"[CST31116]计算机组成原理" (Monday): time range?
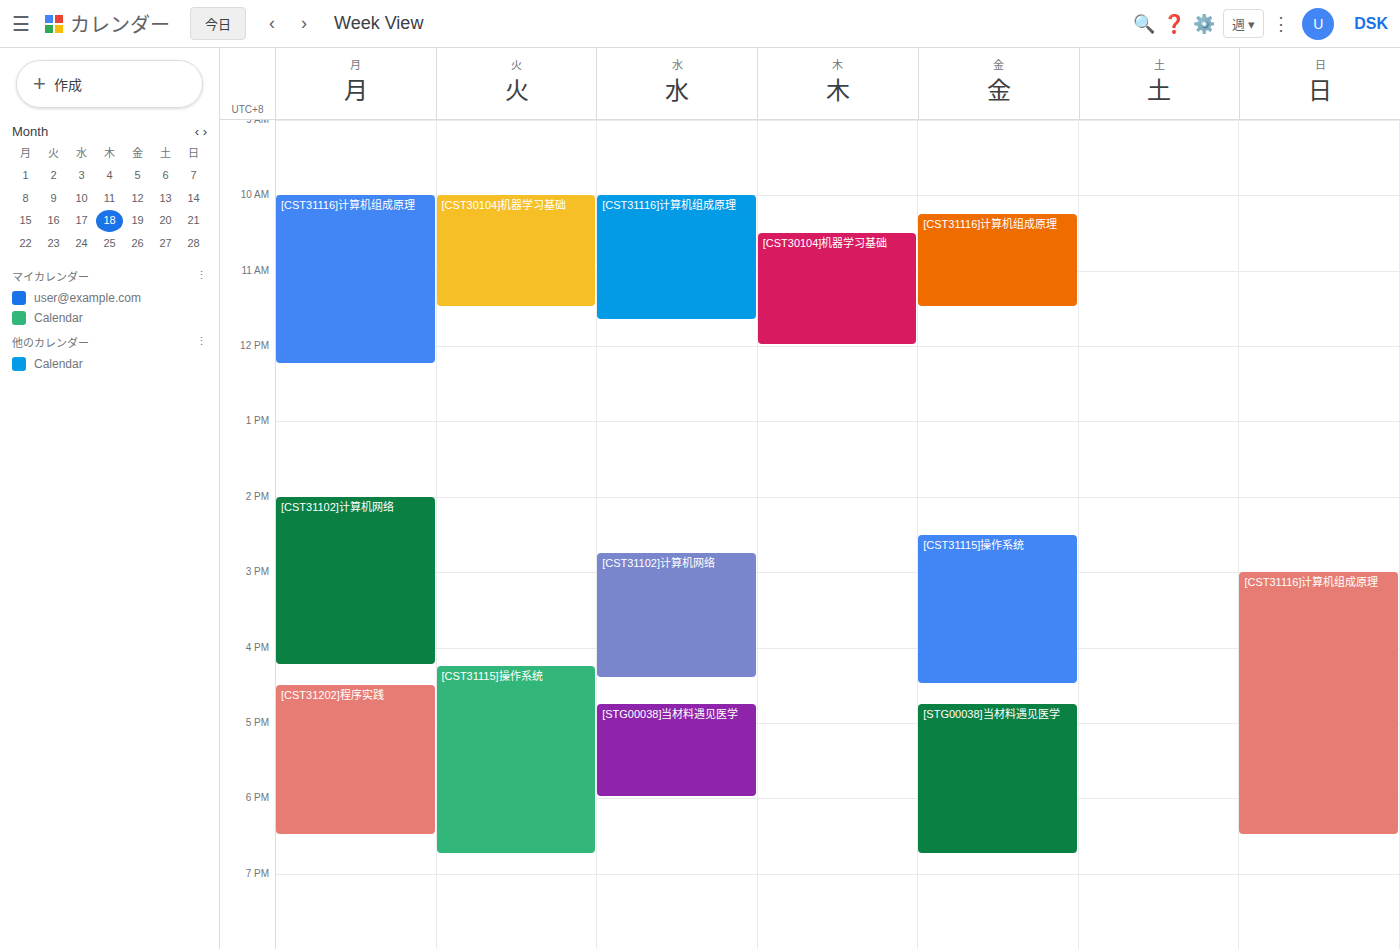
10:00 AM to 12:15 PM